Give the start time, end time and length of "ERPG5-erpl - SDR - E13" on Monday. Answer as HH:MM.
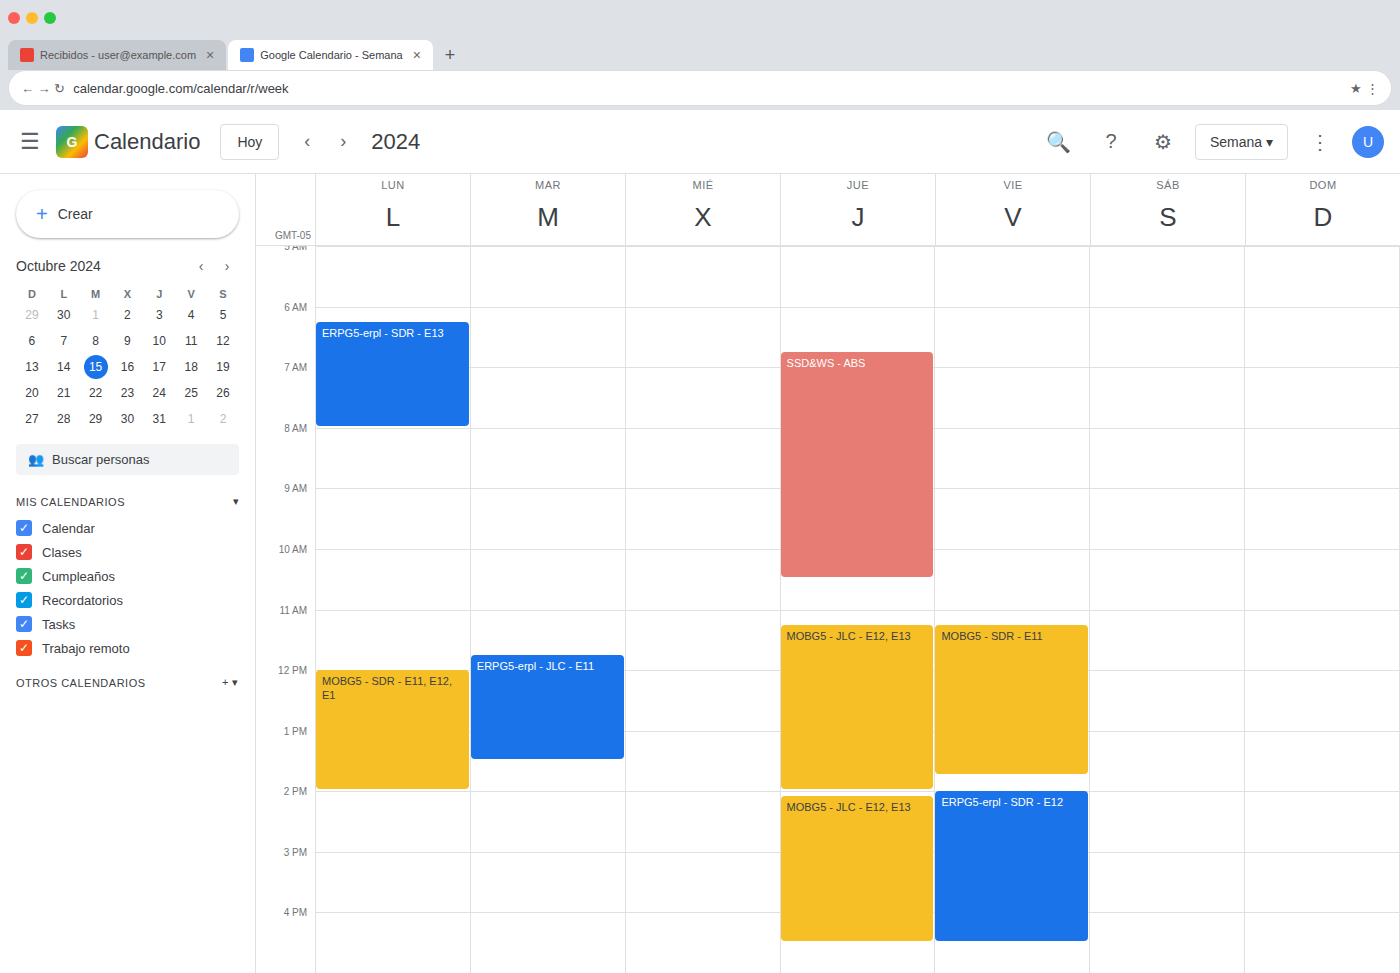
06:15 to 08:00, 1 hour 45 minutes